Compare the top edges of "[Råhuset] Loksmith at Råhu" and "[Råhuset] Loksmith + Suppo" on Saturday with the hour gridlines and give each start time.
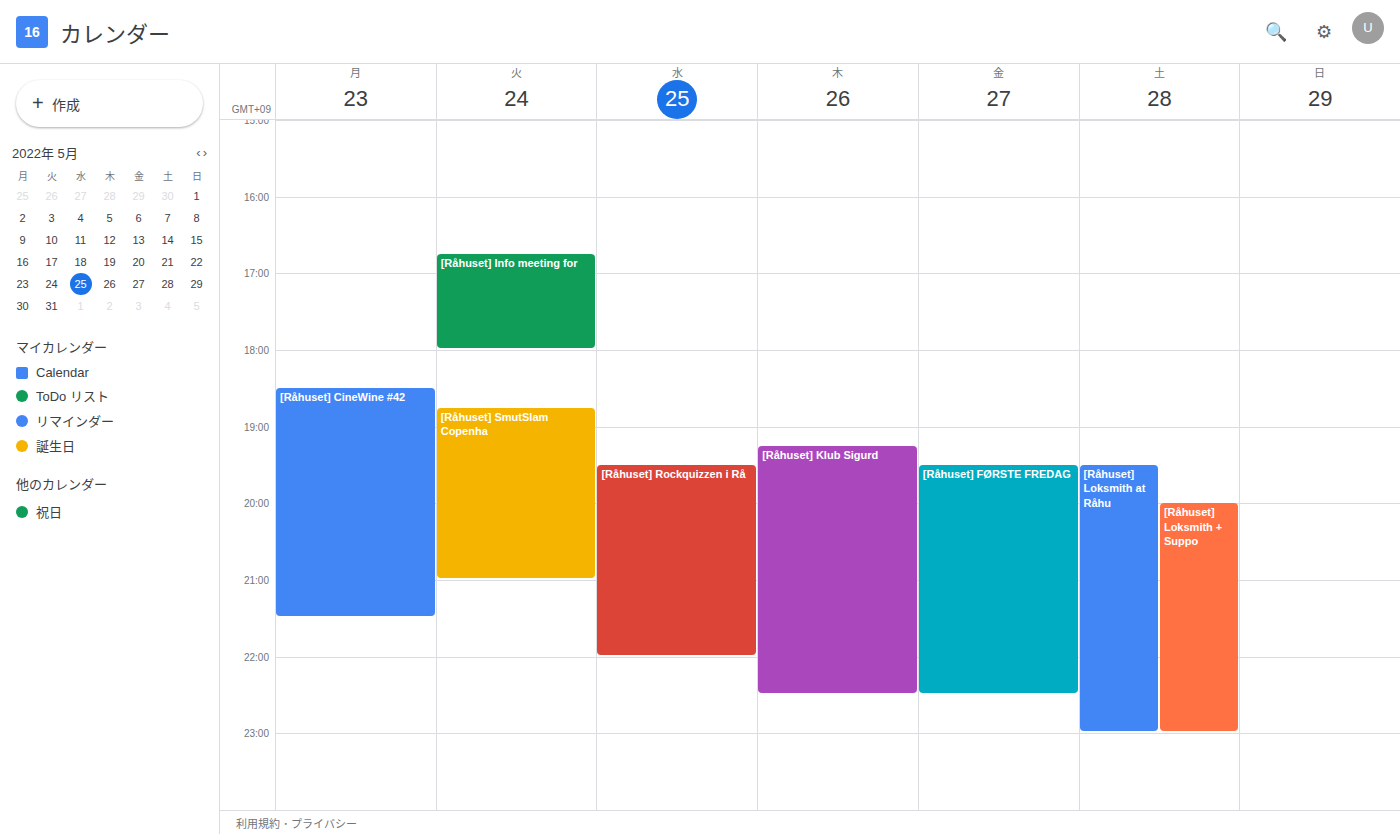
"[Råhuset] Loksmith at Råhu": 7:30 PM, halfway between the 7 PM and 8 PM lines. "[Råhuset] Loksmith + Suppo": 8:00 PM, exactly on the 8 PM line.